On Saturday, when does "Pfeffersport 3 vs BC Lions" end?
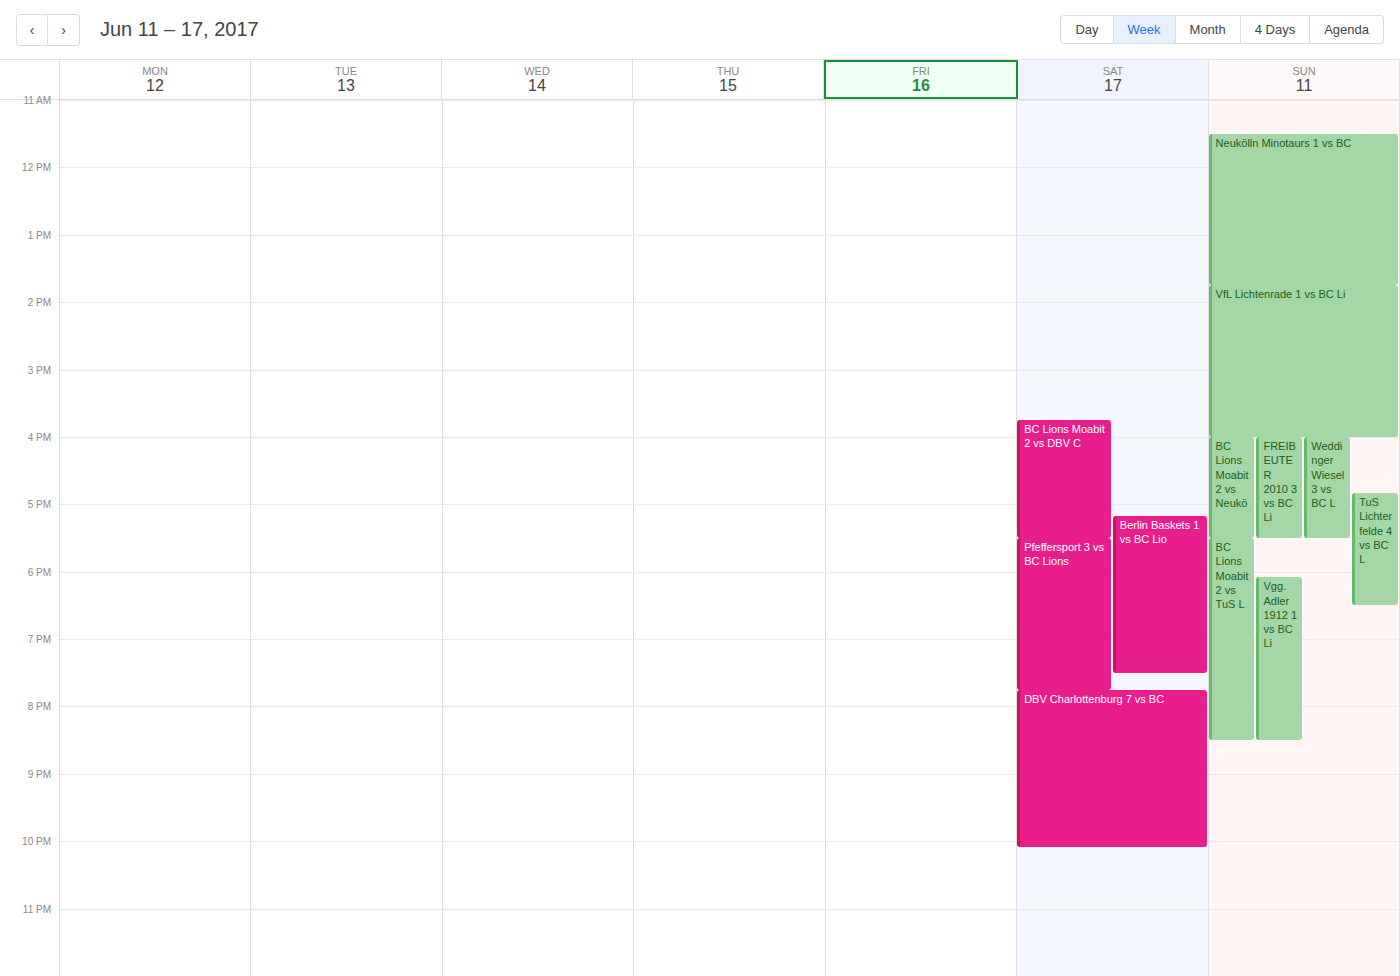
19:45